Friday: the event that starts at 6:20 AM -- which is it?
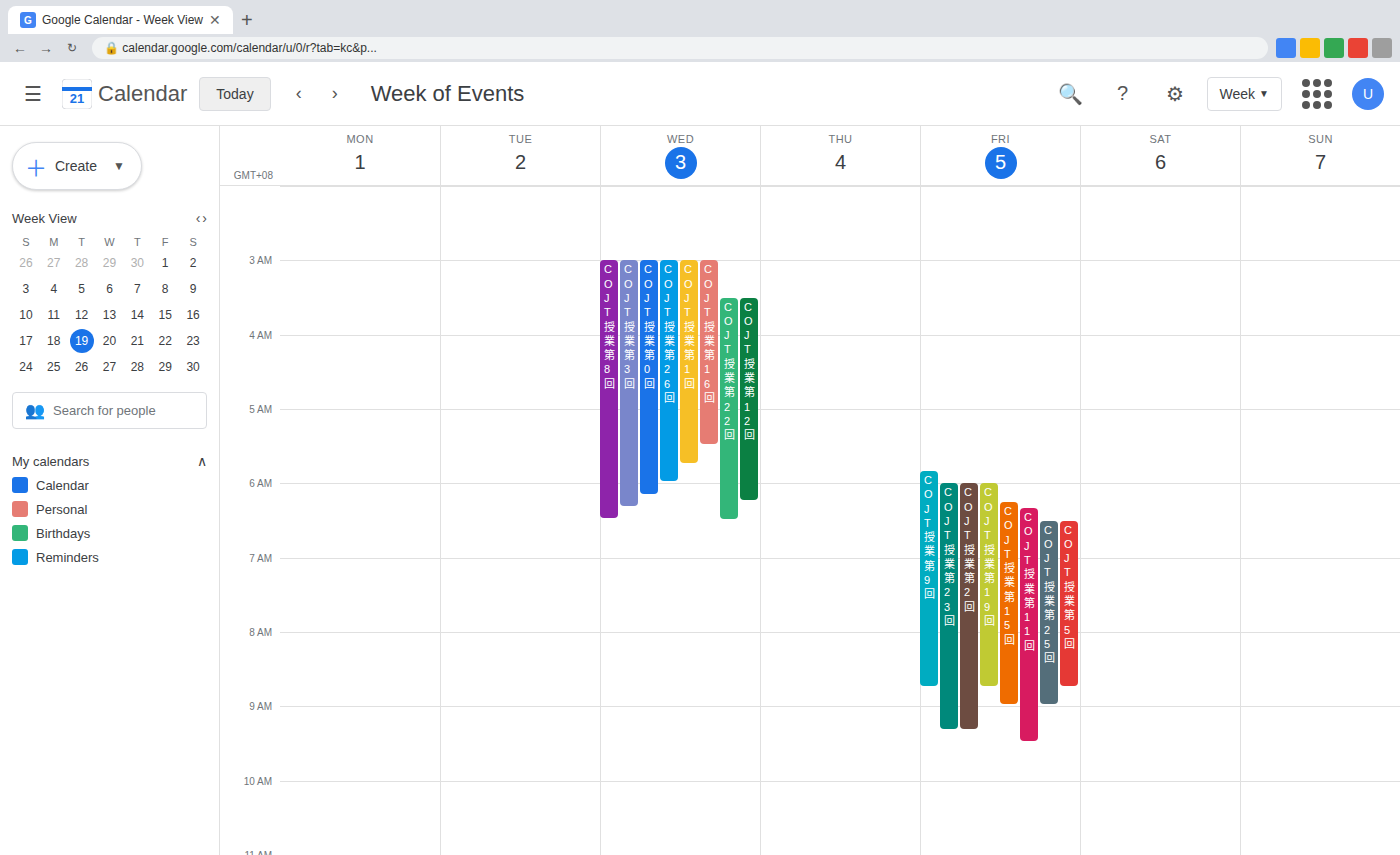
"COJT授業 第11回"